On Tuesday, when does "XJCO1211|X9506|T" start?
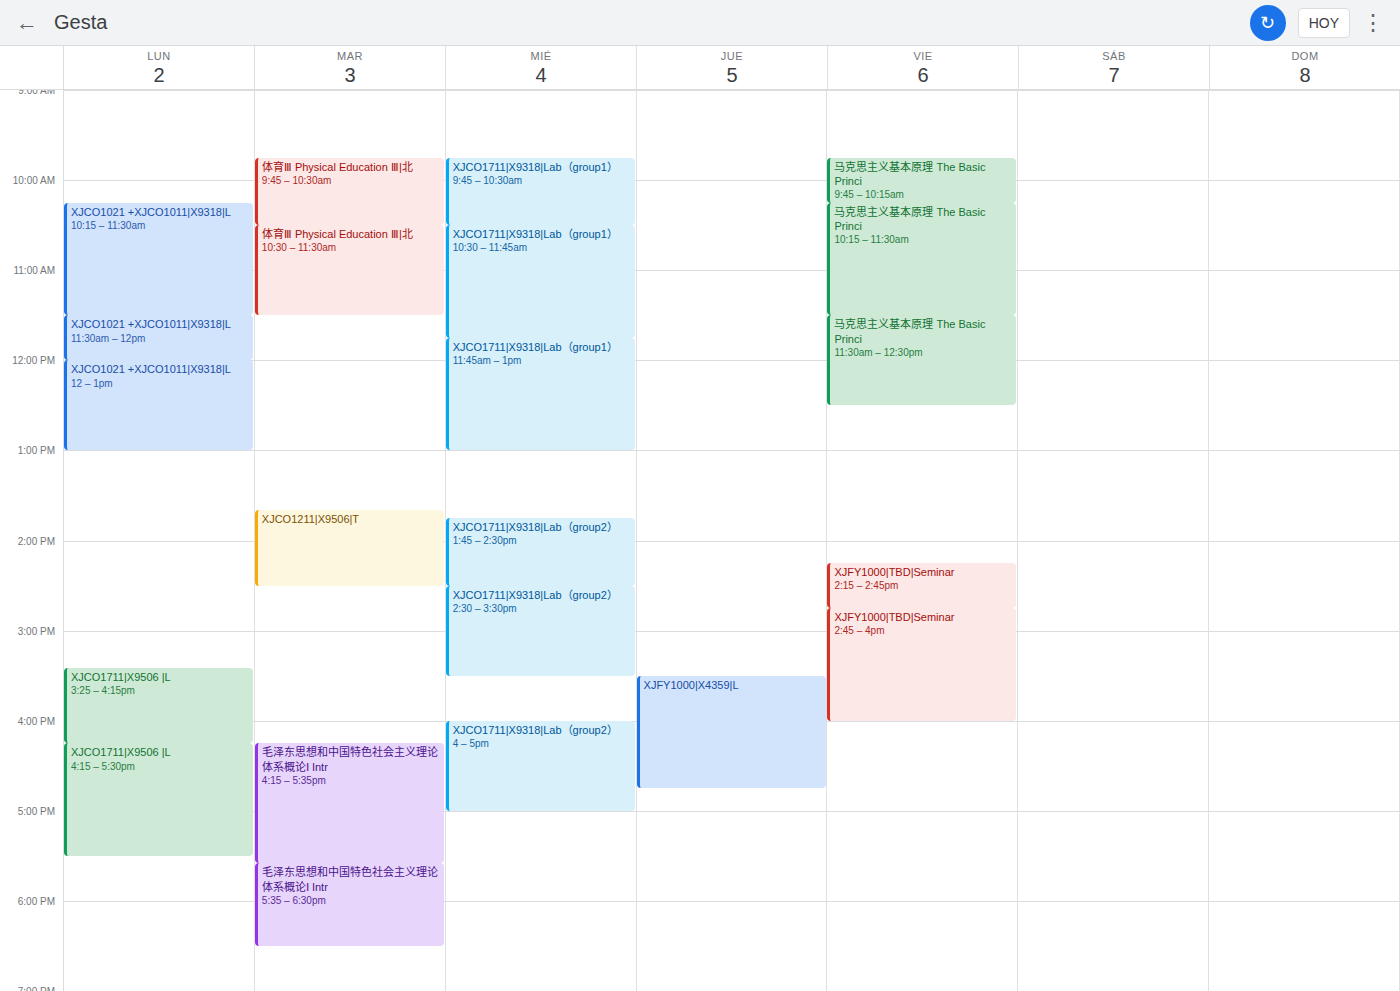
1:40 PM